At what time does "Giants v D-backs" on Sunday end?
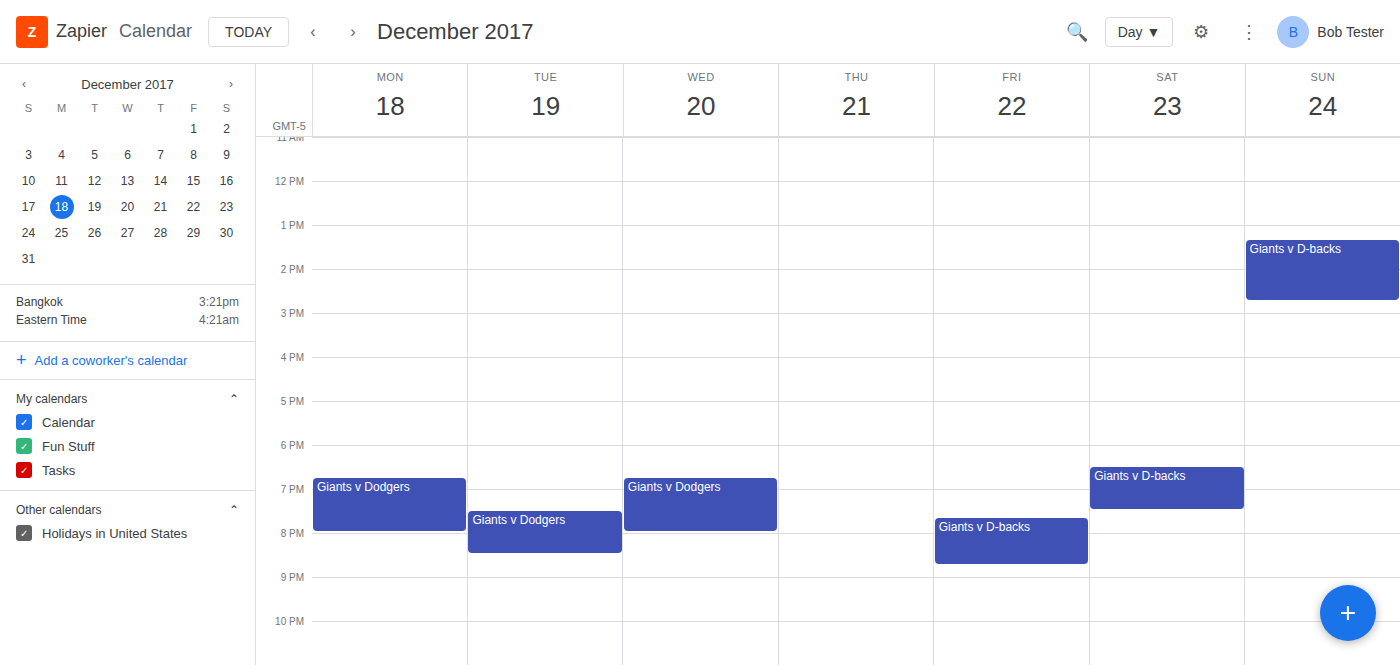
2:45 PM